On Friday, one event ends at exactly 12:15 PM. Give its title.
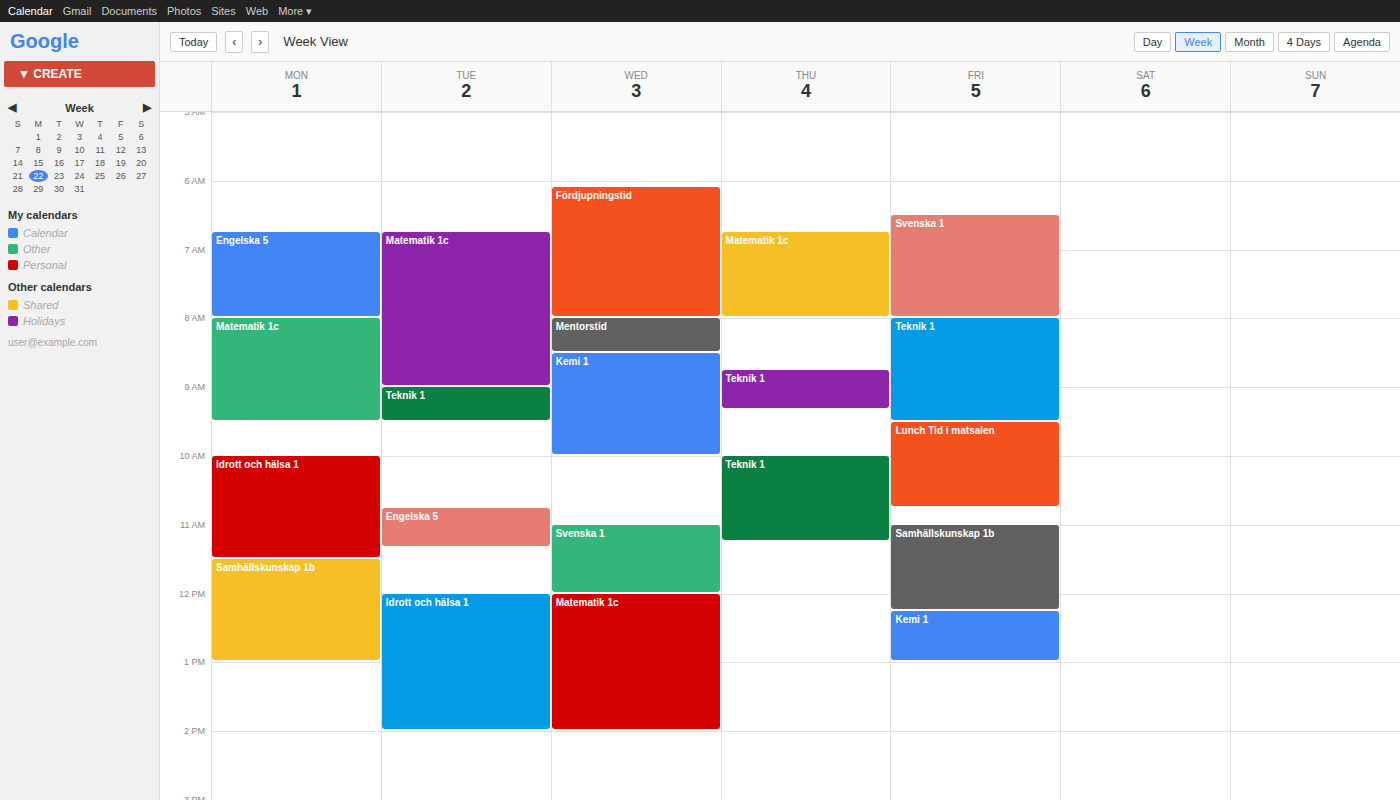
"Samhällskunskap 1b"